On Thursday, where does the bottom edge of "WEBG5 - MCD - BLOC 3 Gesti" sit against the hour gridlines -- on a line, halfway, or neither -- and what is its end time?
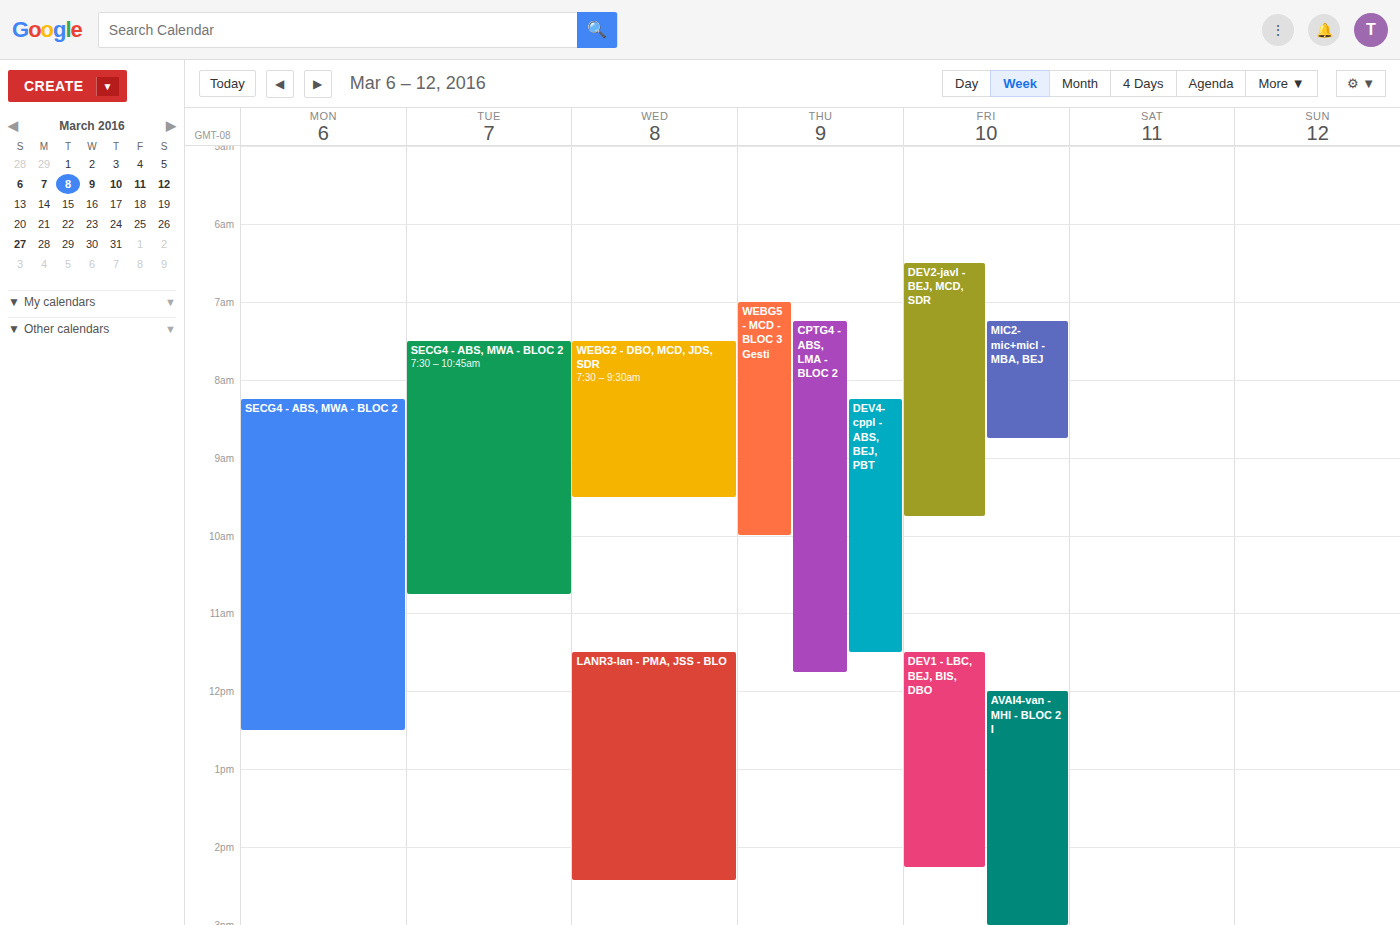
10:00 -- exactly on the 10:00 line.